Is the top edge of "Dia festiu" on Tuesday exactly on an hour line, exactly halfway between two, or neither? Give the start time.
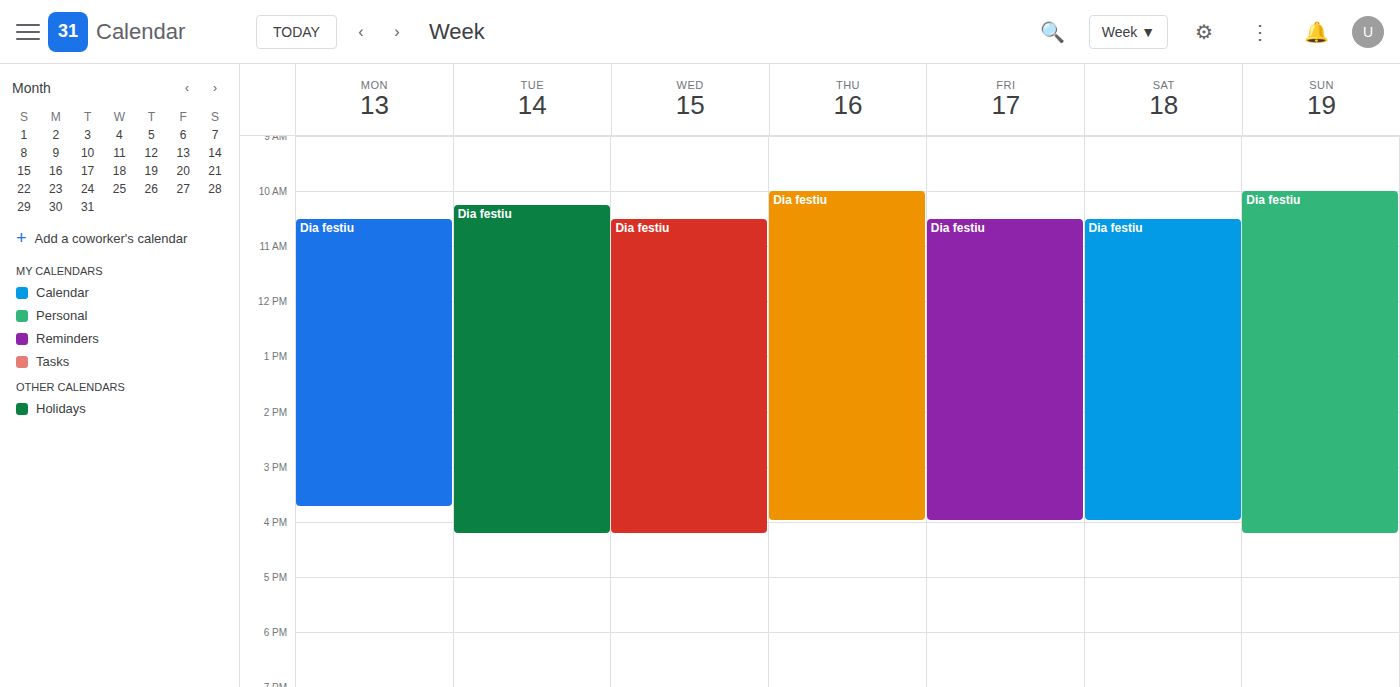
10:15 AM -- neither: a quarter of the way from the 10 AM line to the 11 AM line.